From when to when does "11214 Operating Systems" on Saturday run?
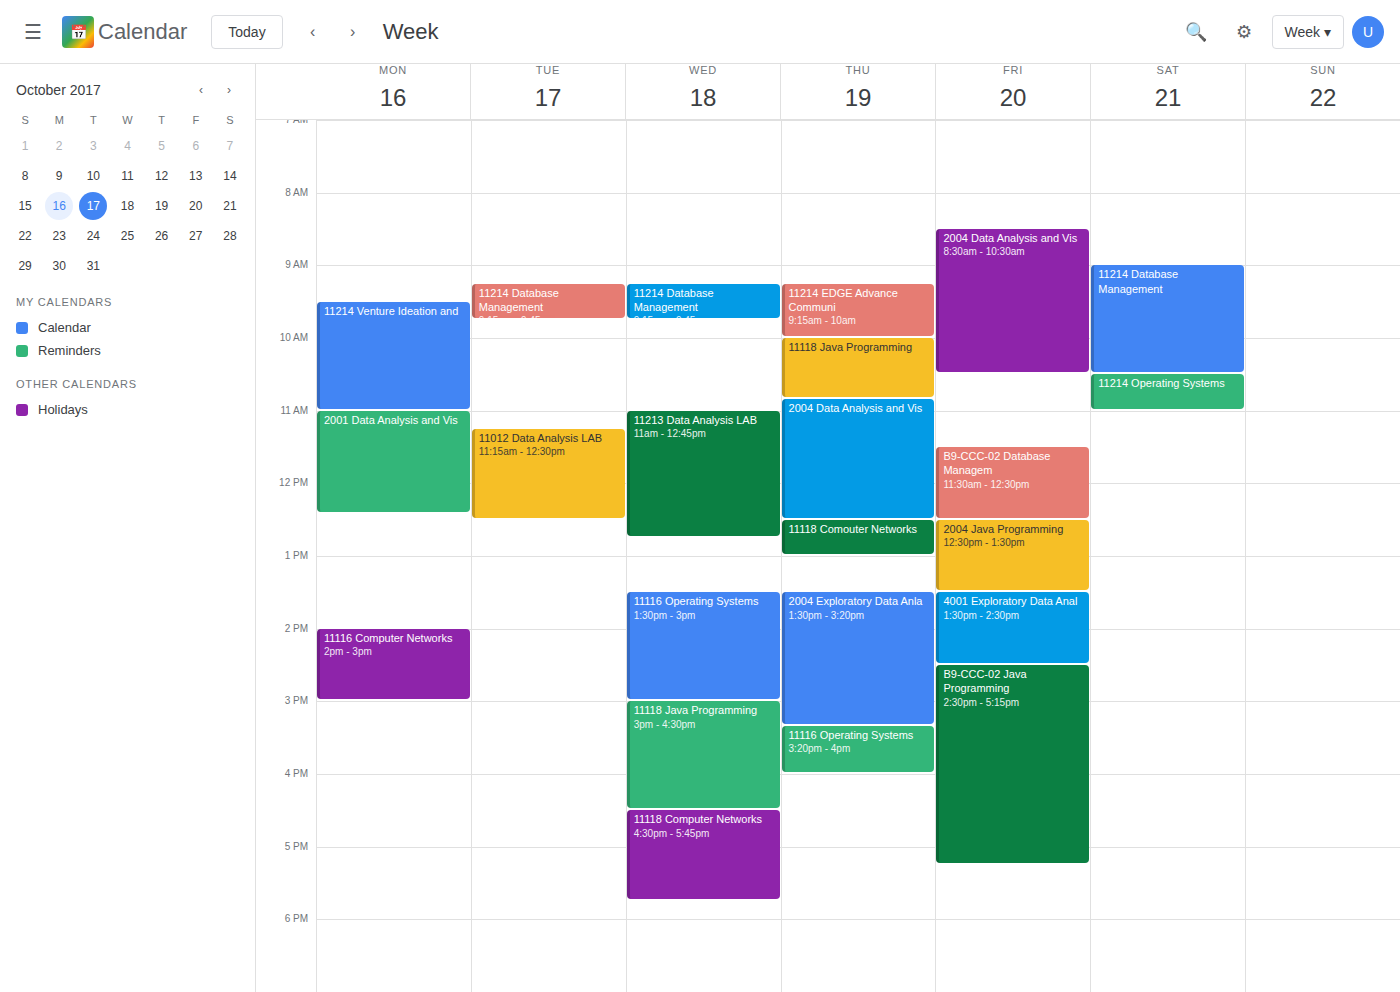
10:30 AM to 11:00 AM